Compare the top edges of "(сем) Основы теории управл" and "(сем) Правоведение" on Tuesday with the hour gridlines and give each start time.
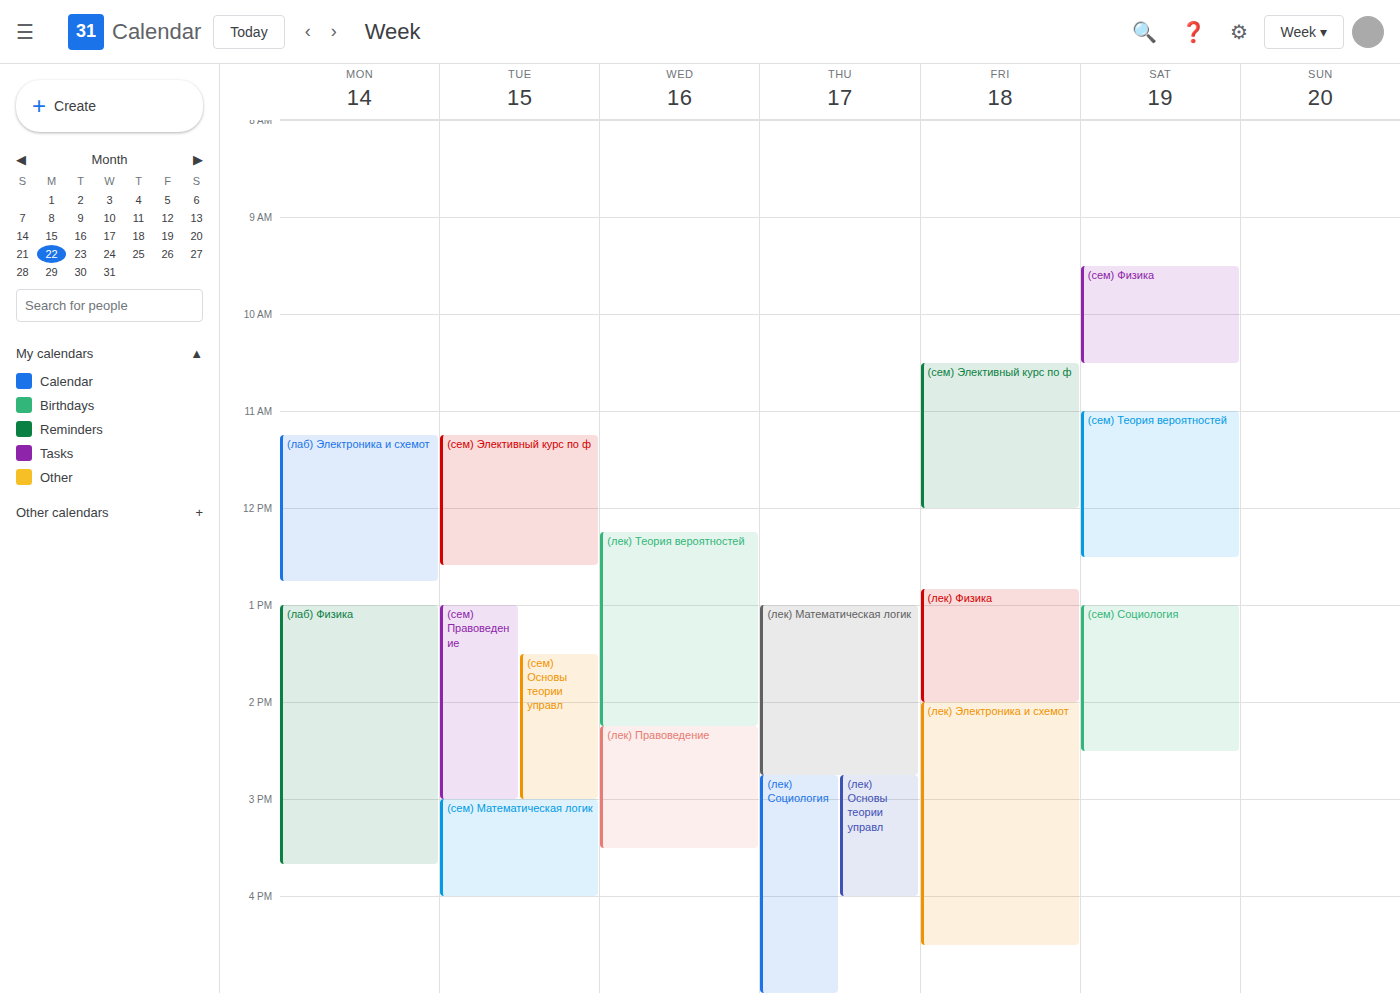
"(сем) Основы теории управл": 1:30 PM, halfway between the 1 PM and 2 PM lines. "(сем) Правоведение": 1:00 PM, exactly on the 1 PM line.